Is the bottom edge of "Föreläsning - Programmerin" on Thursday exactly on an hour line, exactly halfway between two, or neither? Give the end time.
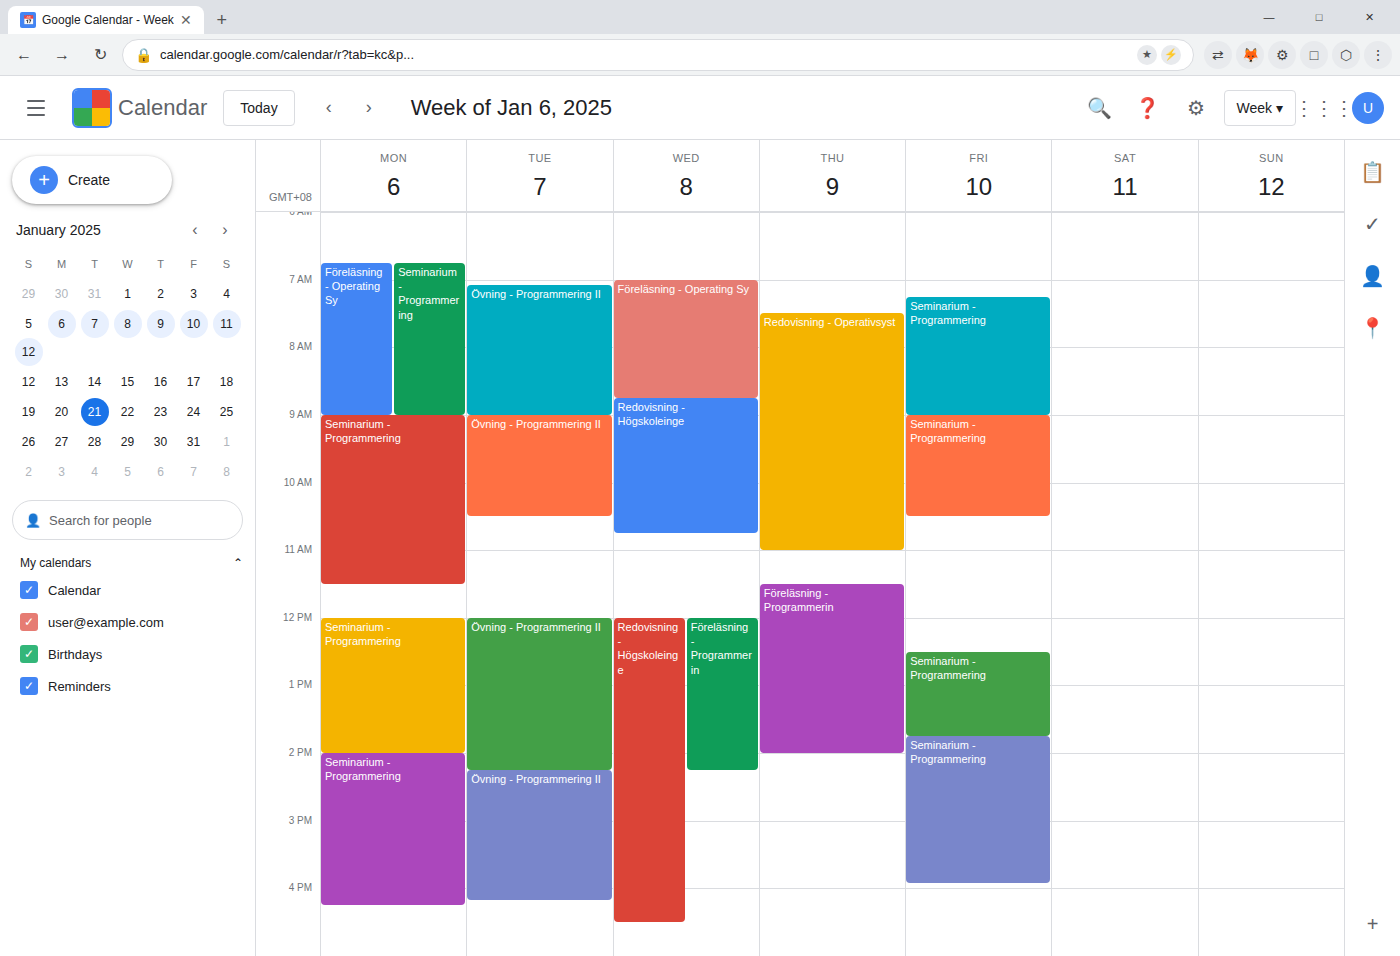
2:00 PM -- exactly on the 2 PM line.